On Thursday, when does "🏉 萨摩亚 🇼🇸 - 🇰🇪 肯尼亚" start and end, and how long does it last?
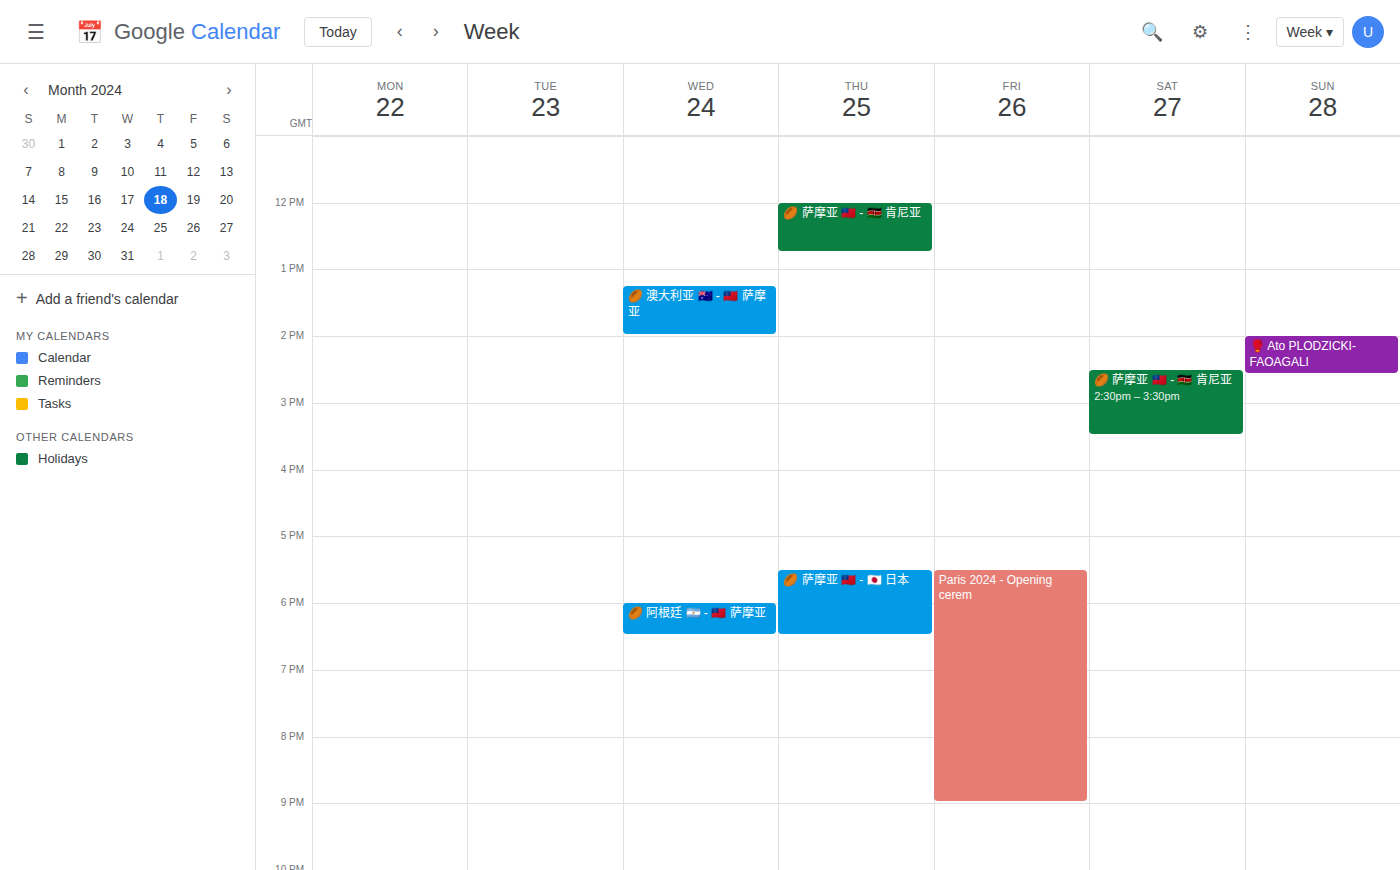
12:00 PM to 12:45 PM, 45 minutes